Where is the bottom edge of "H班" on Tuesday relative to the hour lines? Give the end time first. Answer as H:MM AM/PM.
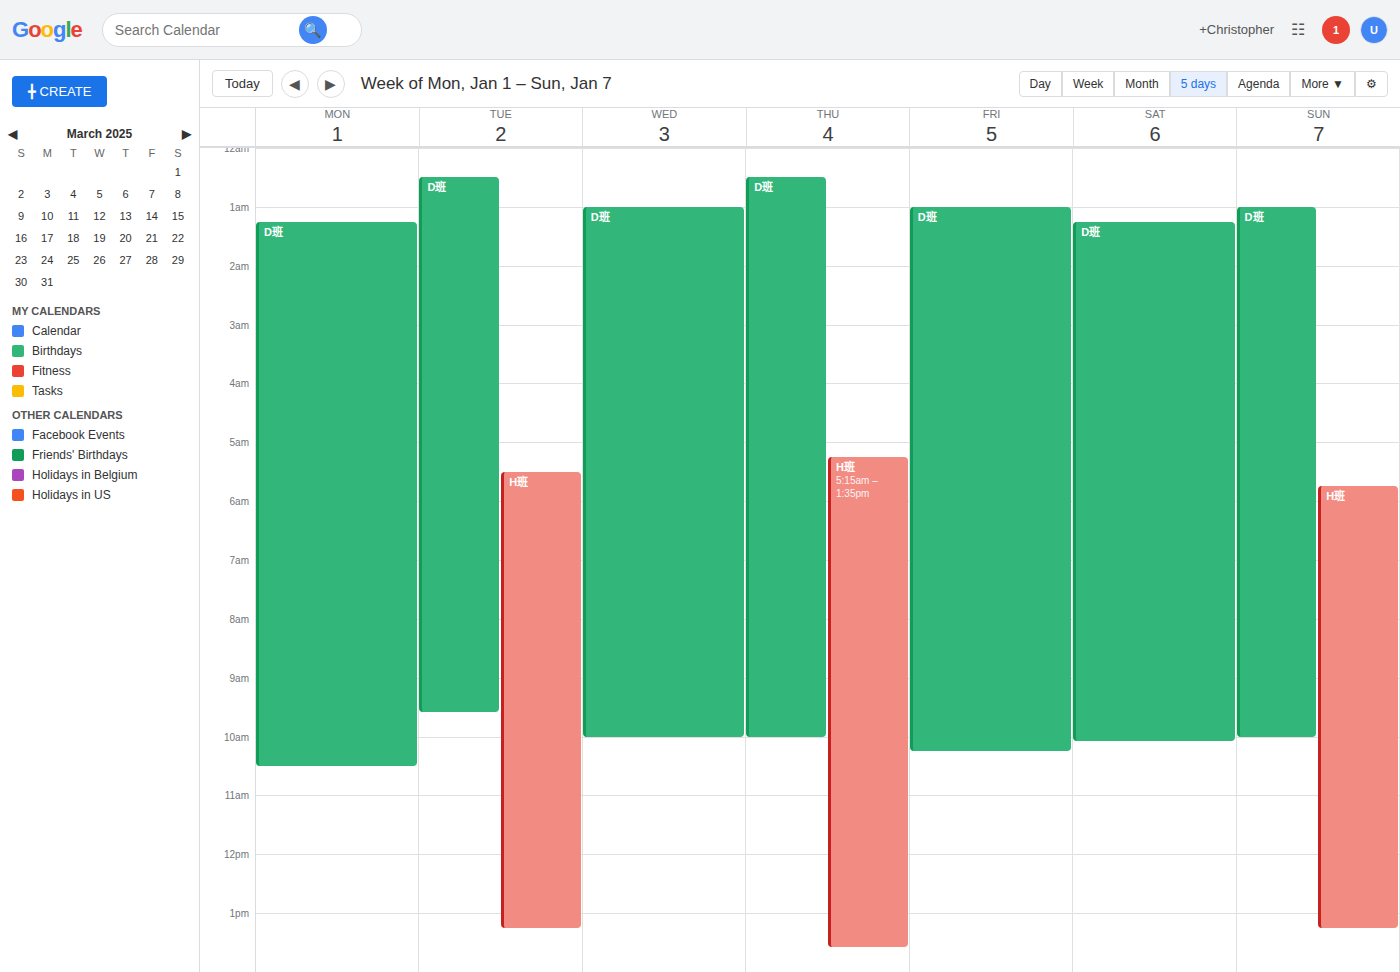
1:15 PM -- neither: a quarter of the way from the 1 PM line to the 2 PM line.